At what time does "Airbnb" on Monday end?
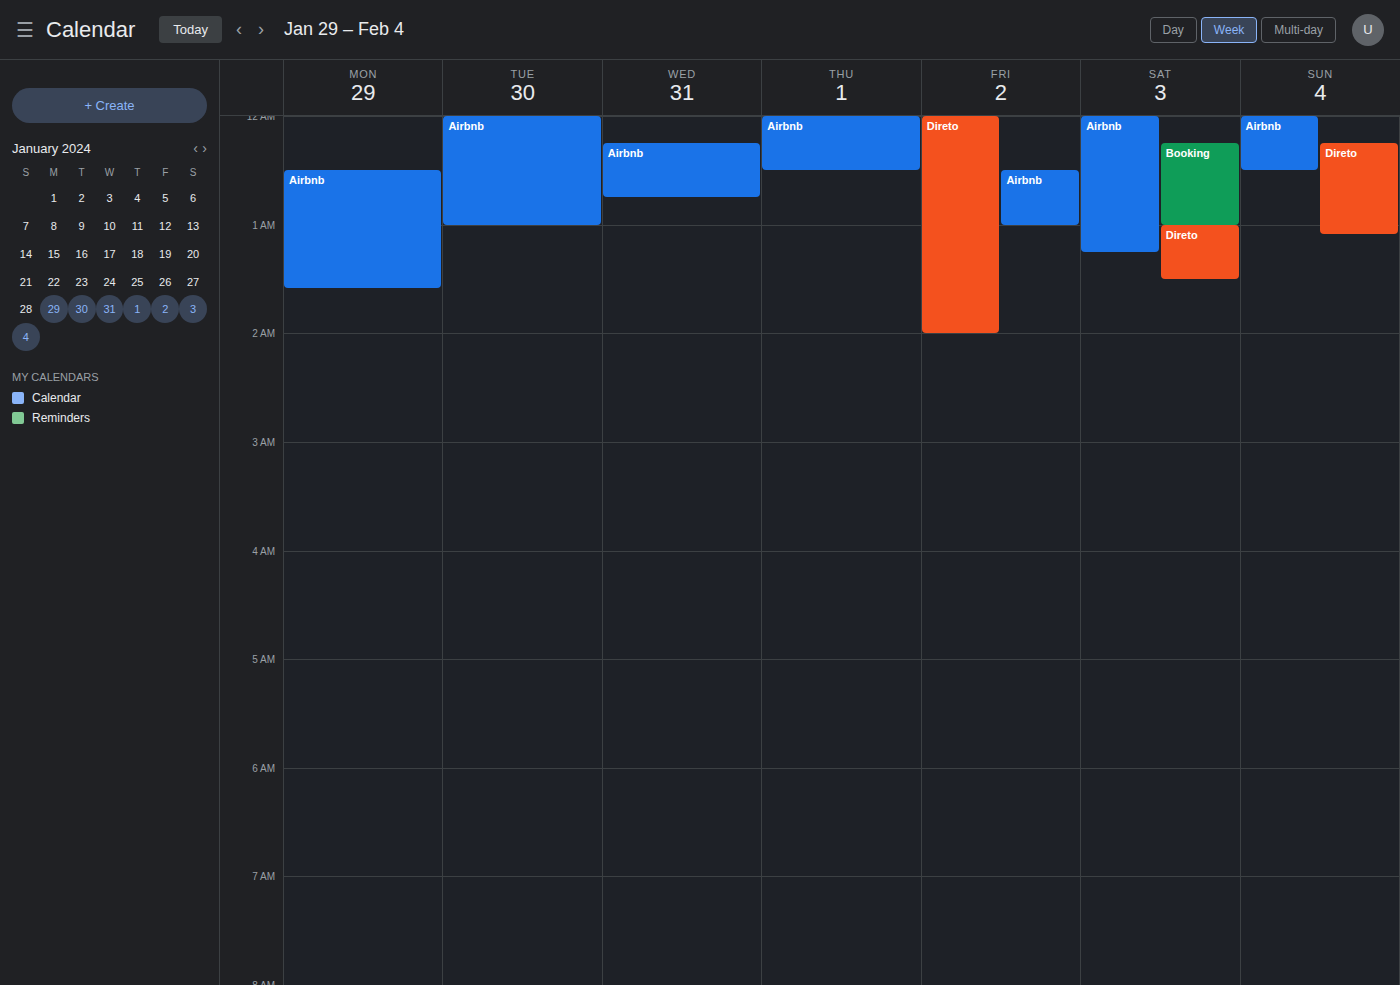
01:35